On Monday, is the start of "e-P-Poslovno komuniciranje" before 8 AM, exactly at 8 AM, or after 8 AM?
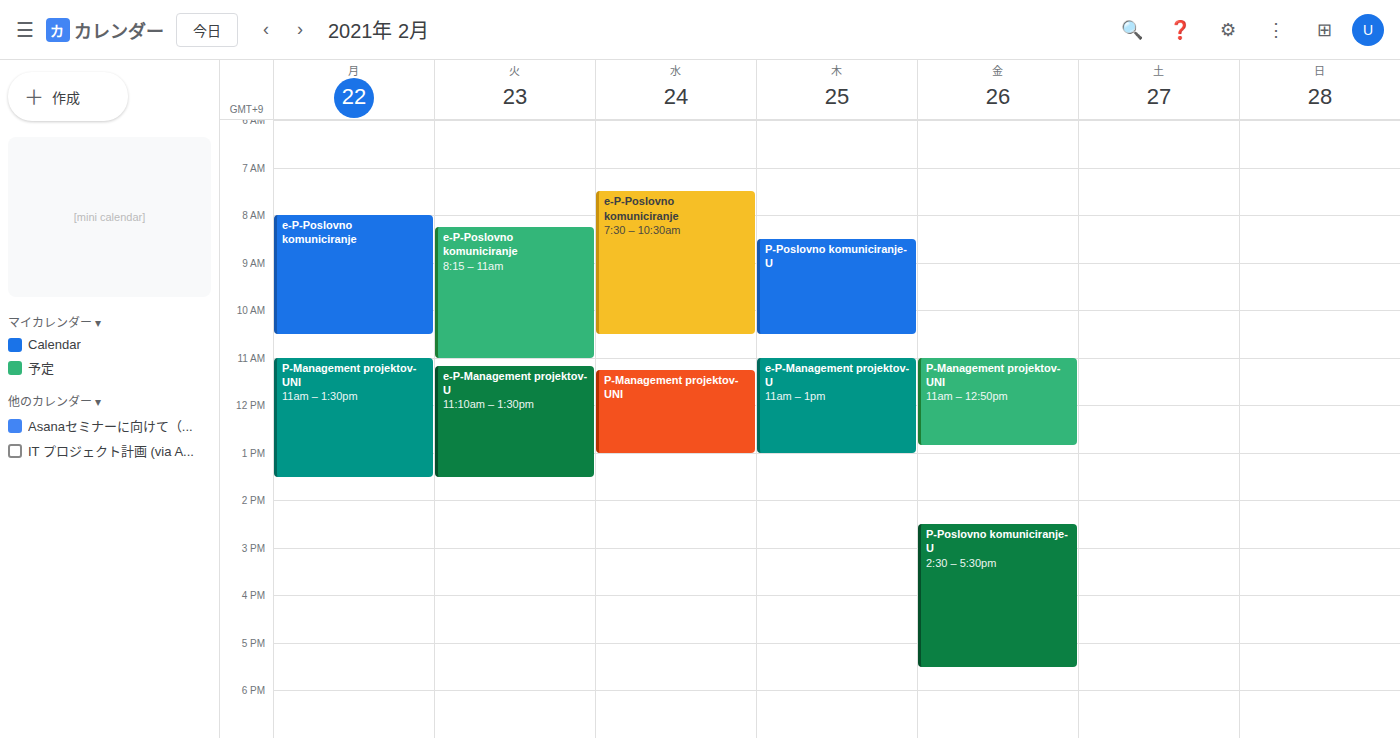
8:00 AM -- exactly at 8 AM, on the 8 AM line.